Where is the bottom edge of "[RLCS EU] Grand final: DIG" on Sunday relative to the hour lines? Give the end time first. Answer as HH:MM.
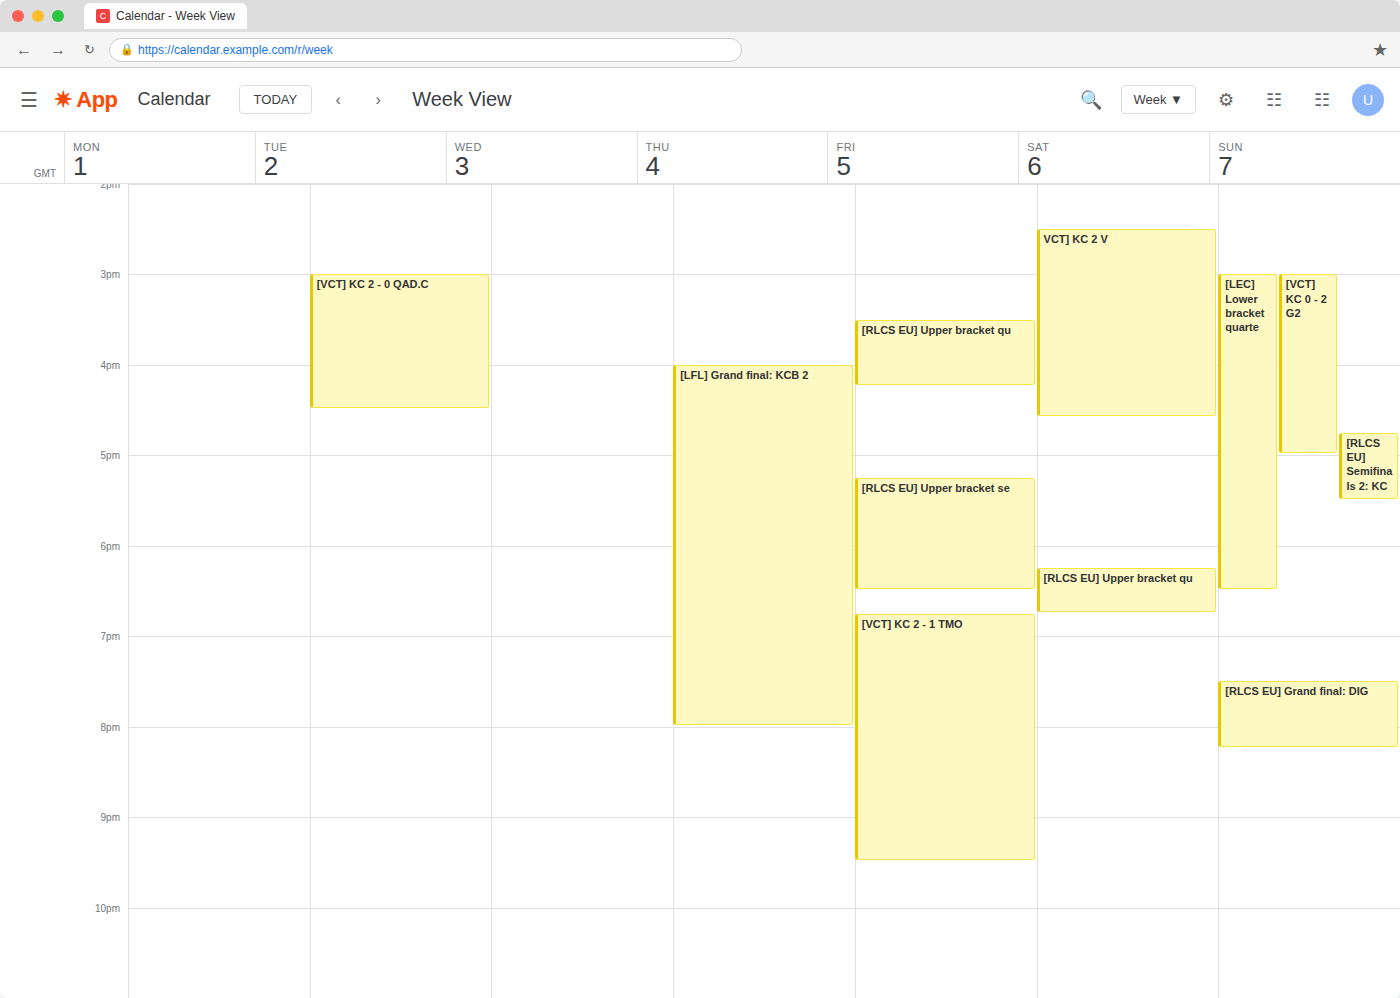
20:15 -- neither: a quarter of the way from the 20:00 line to the 21:00 line.